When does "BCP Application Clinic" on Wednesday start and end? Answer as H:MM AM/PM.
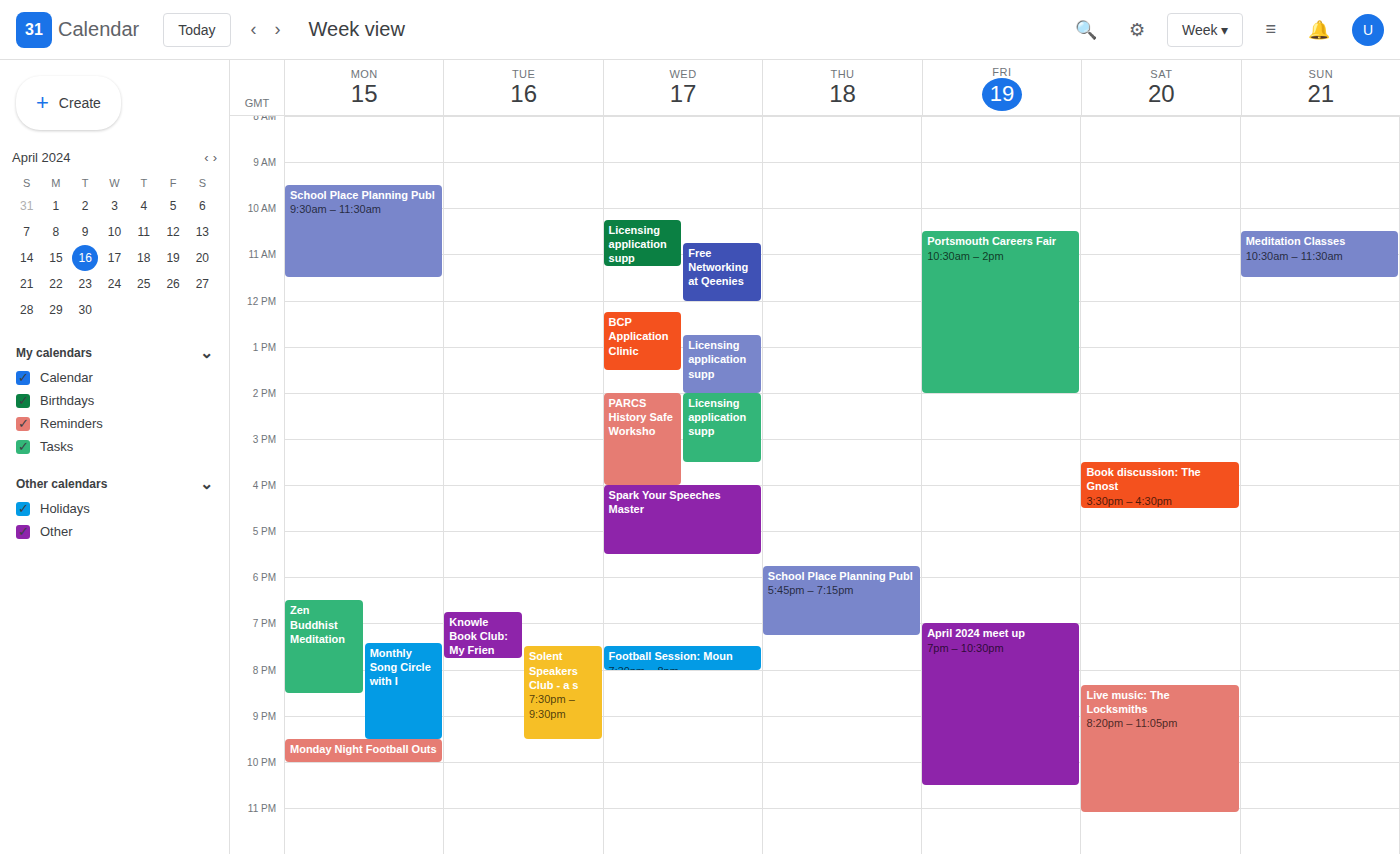
12:15 PM to 1:30 PM